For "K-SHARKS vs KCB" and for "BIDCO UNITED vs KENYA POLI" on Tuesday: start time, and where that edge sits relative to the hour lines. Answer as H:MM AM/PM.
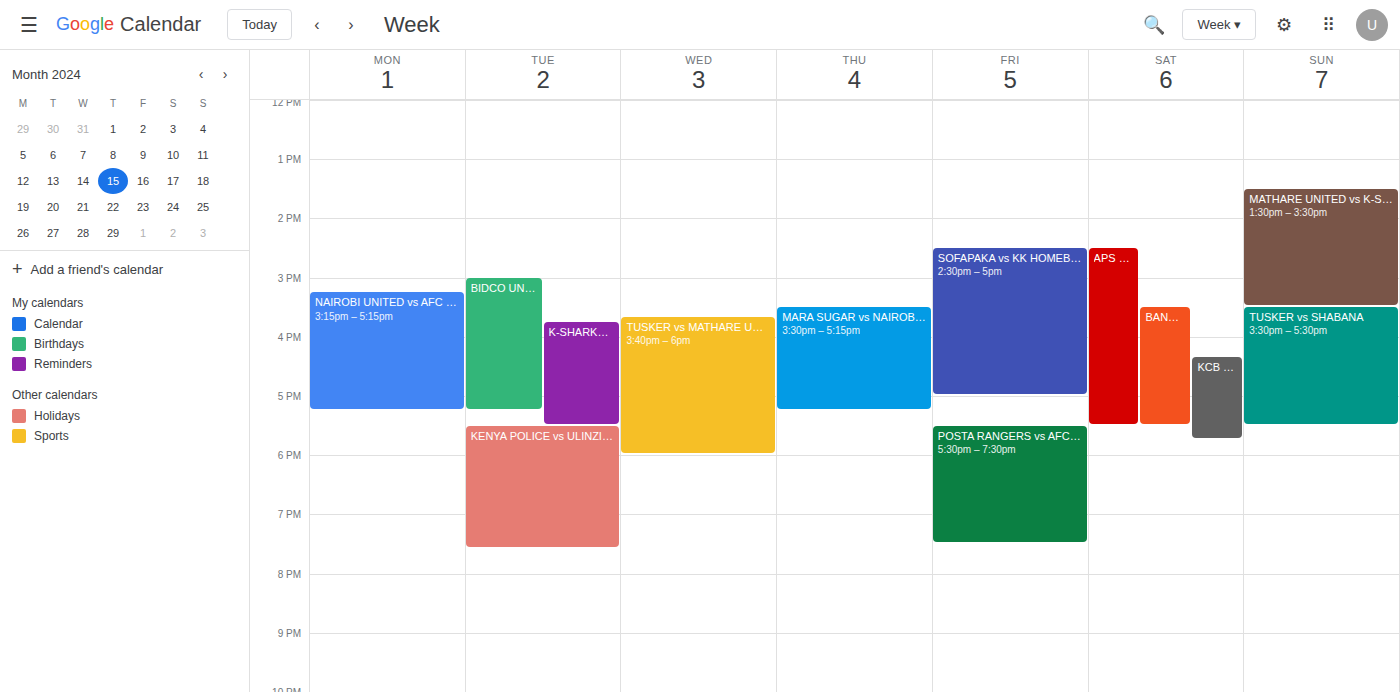
"K-SHARKS vs KCB": 3:45 PM, neither: three quarters of the way from the 3 PM line to the 4 PM line. "BIDCO UNITED vs KENYA POLI": 3:00 PM, exactly on the 3 PM line.